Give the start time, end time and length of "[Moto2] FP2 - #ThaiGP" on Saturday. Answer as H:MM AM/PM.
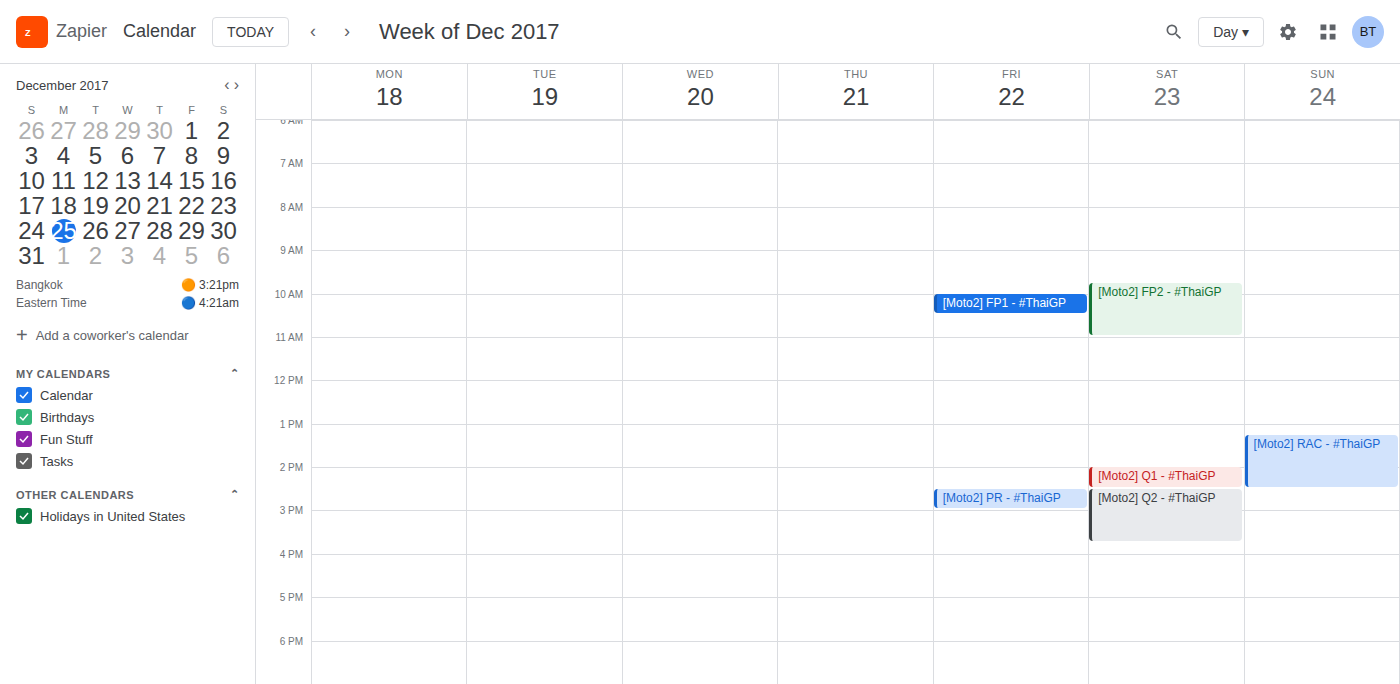
9:45 AM to 11:00 AM, 1 hour 15 minutes